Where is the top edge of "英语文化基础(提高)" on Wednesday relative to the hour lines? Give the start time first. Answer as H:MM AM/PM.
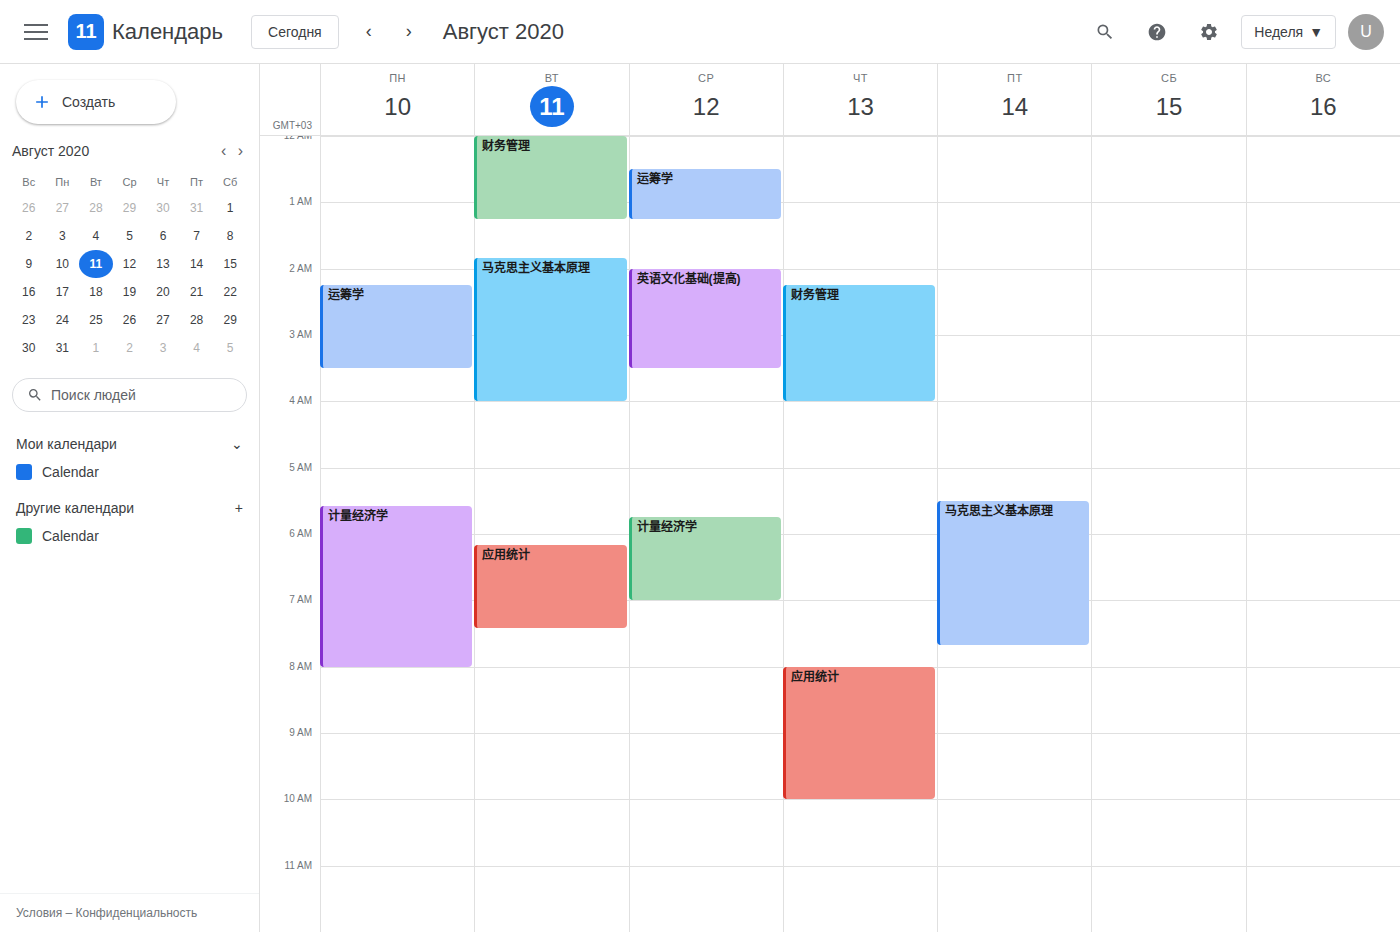
2:00 AM -- exactly on the 2 AM line.